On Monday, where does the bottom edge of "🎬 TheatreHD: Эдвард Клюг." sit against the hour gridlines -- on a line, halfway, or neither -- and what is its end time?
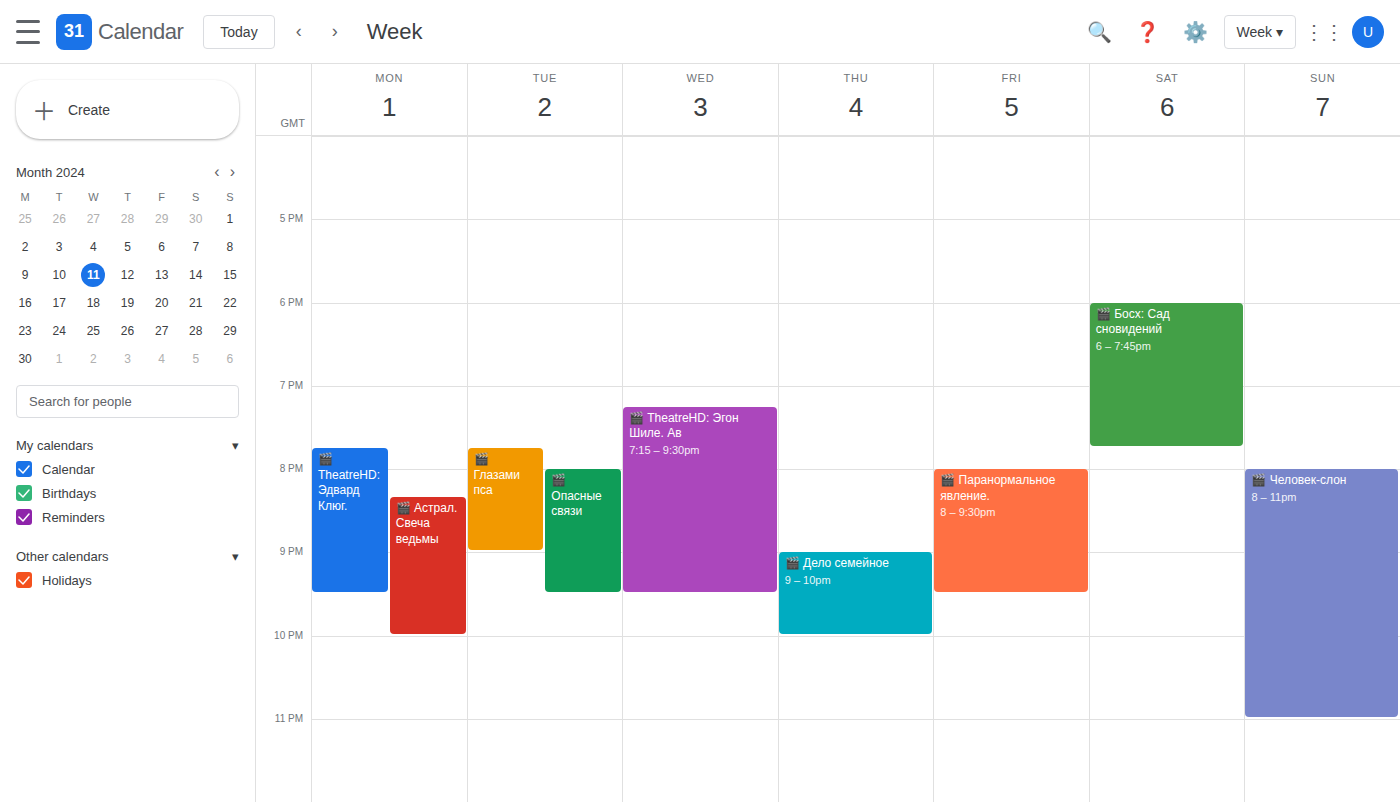
9:30 PM -- halfway between the 9 PM and 10 PM lines.